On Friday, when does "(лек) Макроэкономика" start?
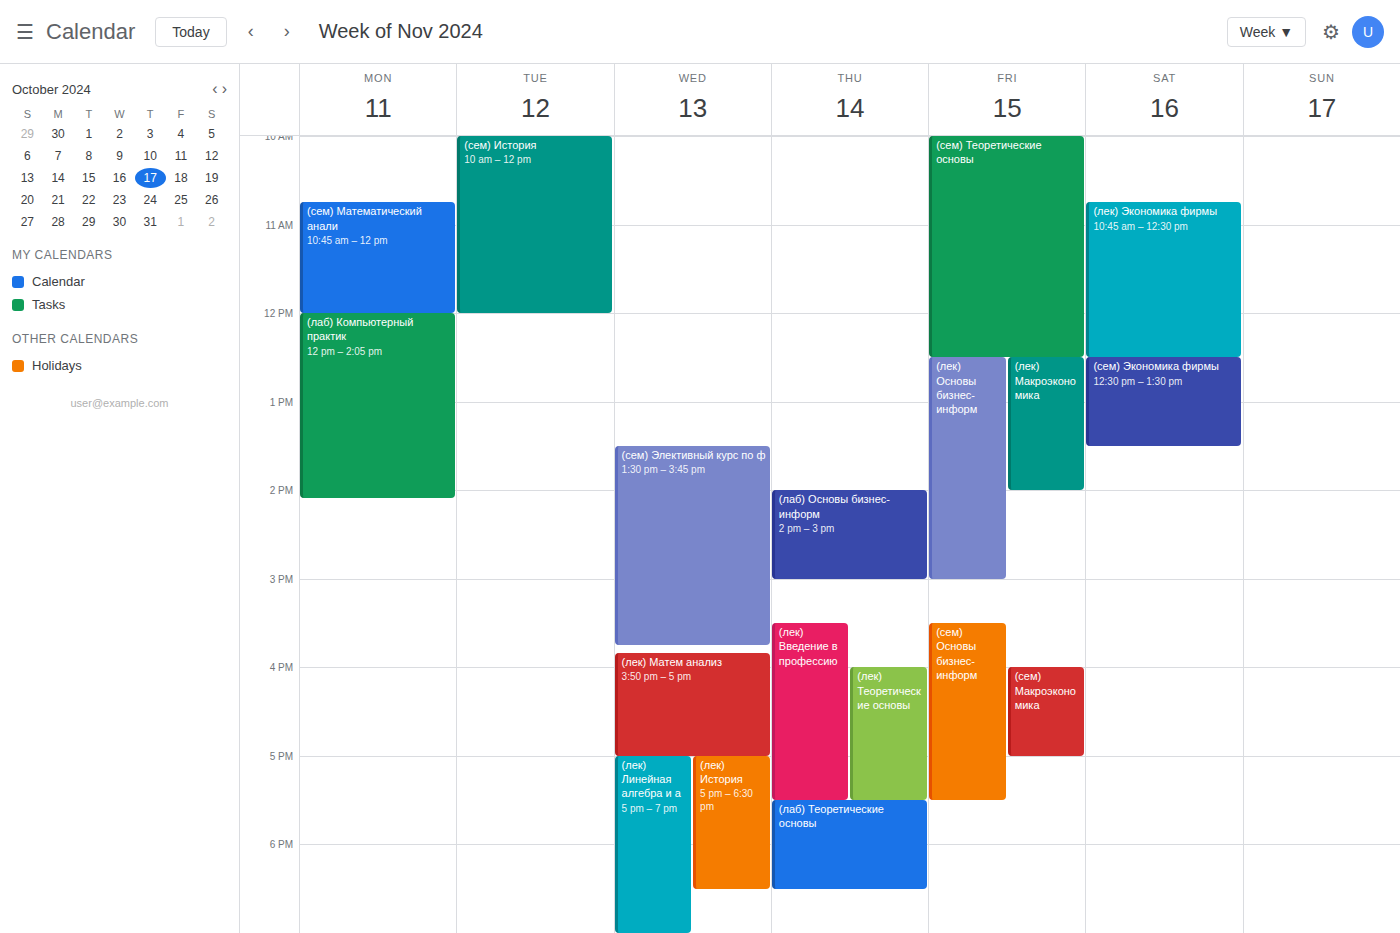
12:30 PM